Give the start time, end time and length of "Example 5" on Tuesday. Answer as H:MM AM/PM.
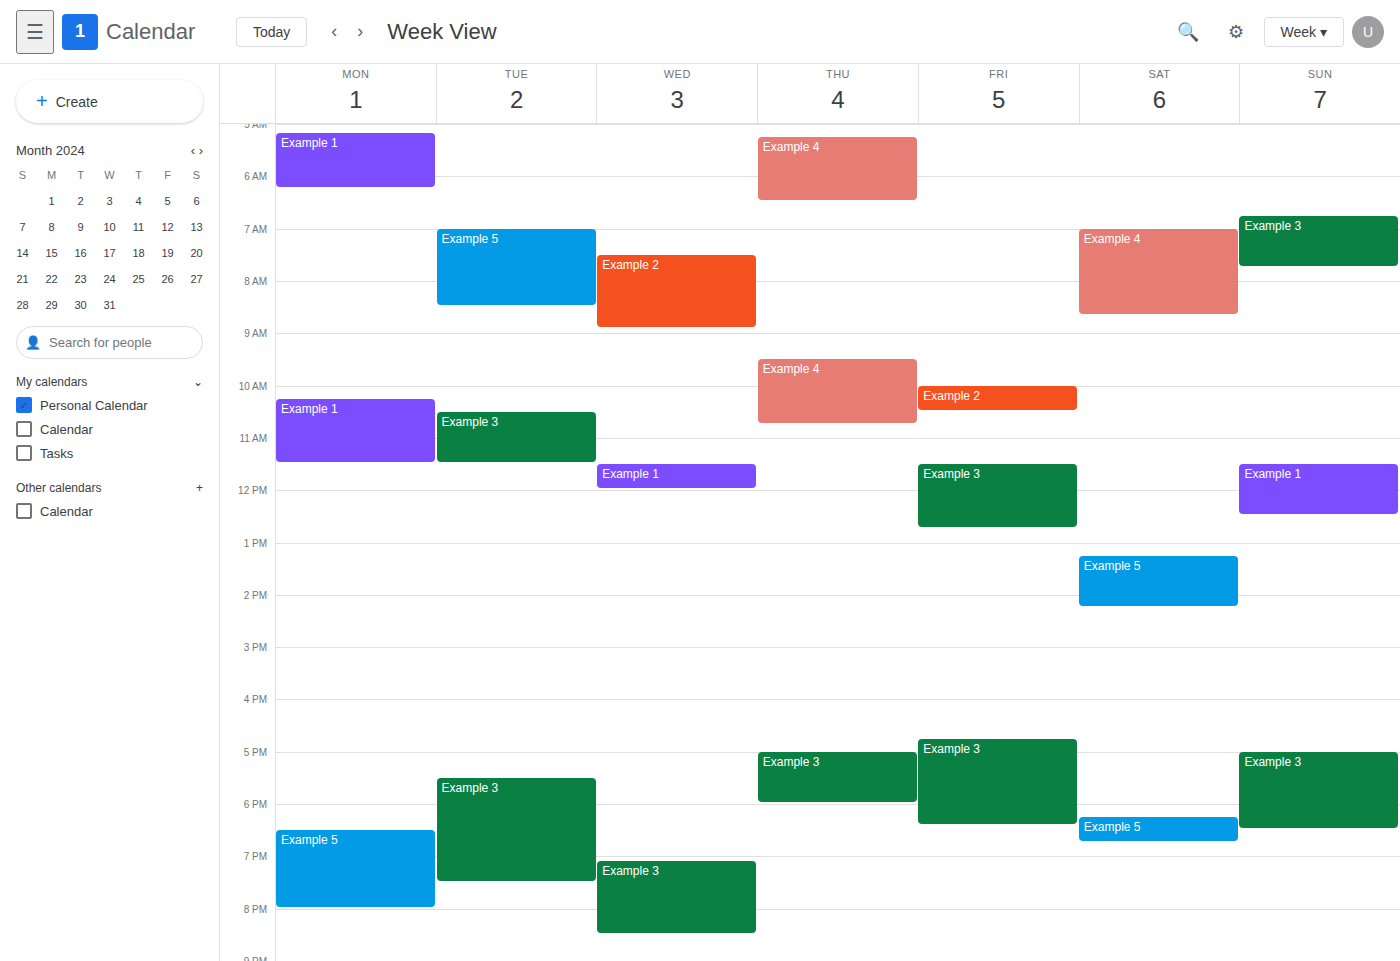
7:00 AM to 8:30 AM, 1 hour 30 minutes